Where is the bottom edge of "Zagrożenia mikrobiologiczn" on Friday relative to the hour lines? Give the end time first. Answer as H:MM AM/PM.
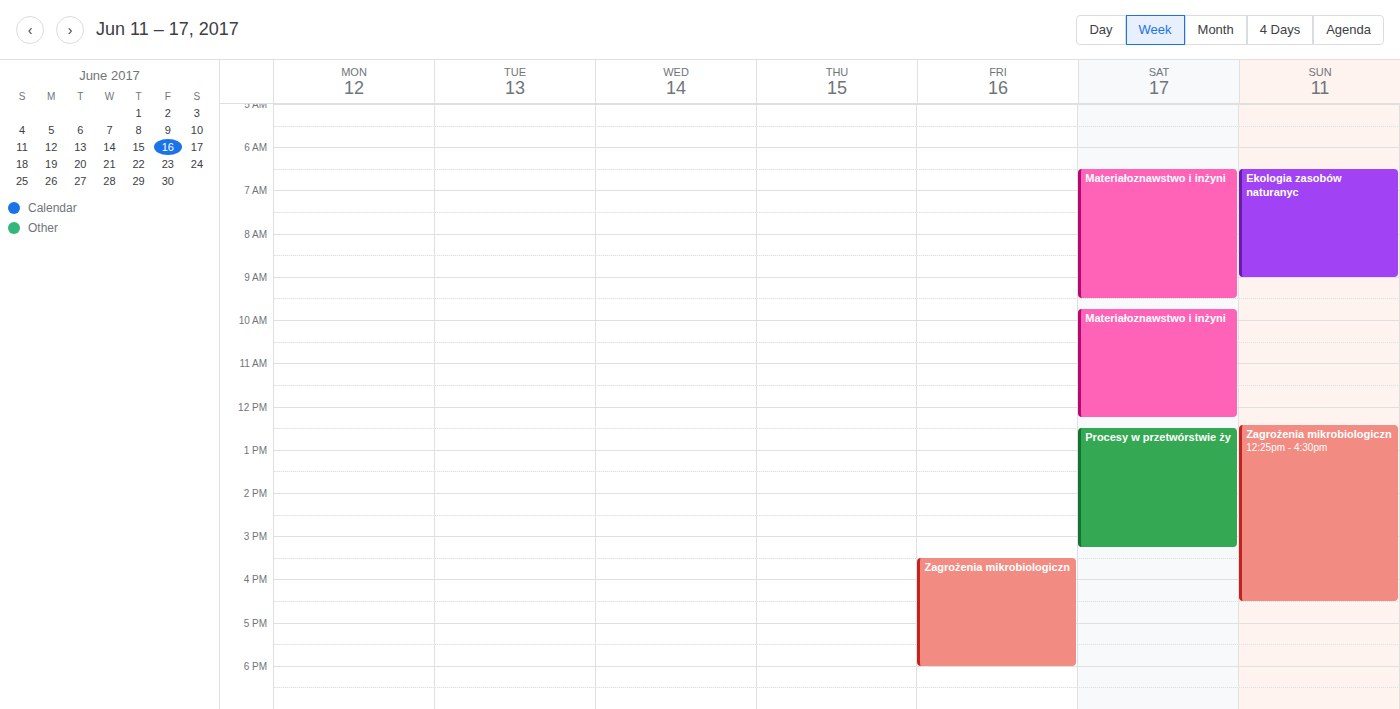
6:00 PM -- exactly on the 6 PM line.